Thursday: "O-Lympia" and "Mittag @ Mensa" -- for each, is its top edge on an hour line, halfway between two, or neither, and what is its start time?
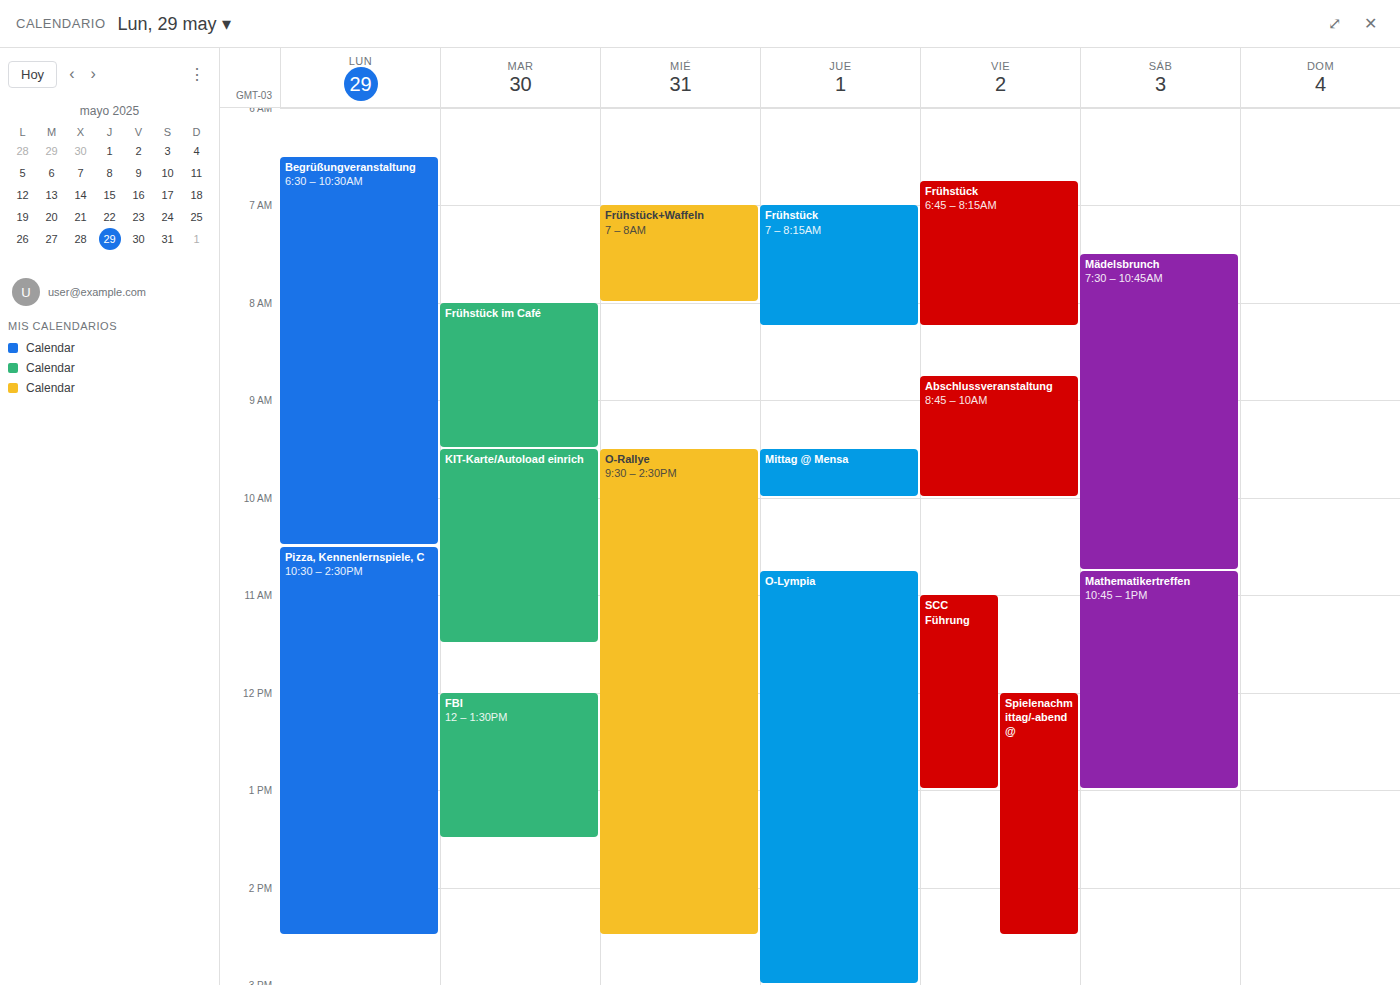
"O-Lympia": 10:45 AM, neither: three quarters of the way from the 10 AM line to the 11 AM line. "Mittag @ Mensa": 9:30 AM, halfway between the 9 AM and 10 AM lines.